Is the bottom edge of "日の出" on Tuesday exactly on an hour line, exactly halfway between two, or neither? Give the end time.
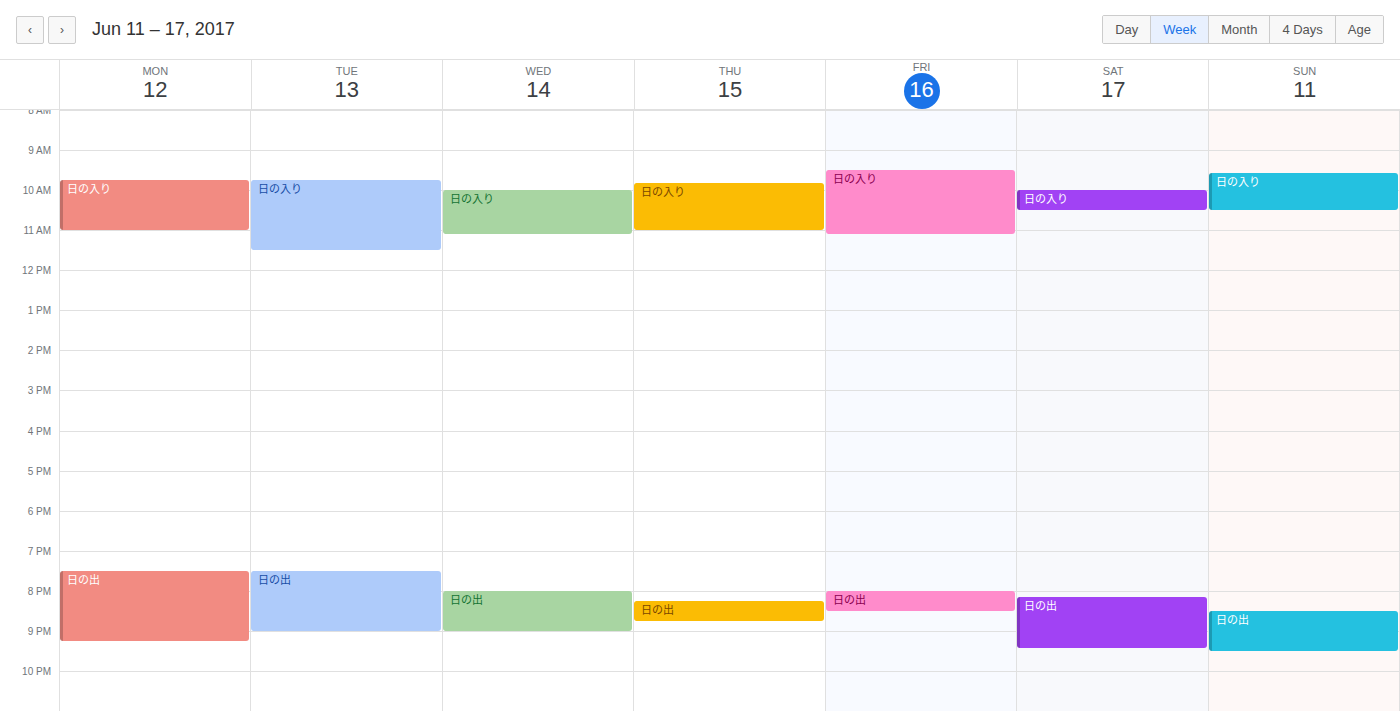
9:00 PM -- exactly on the 9 PM line.